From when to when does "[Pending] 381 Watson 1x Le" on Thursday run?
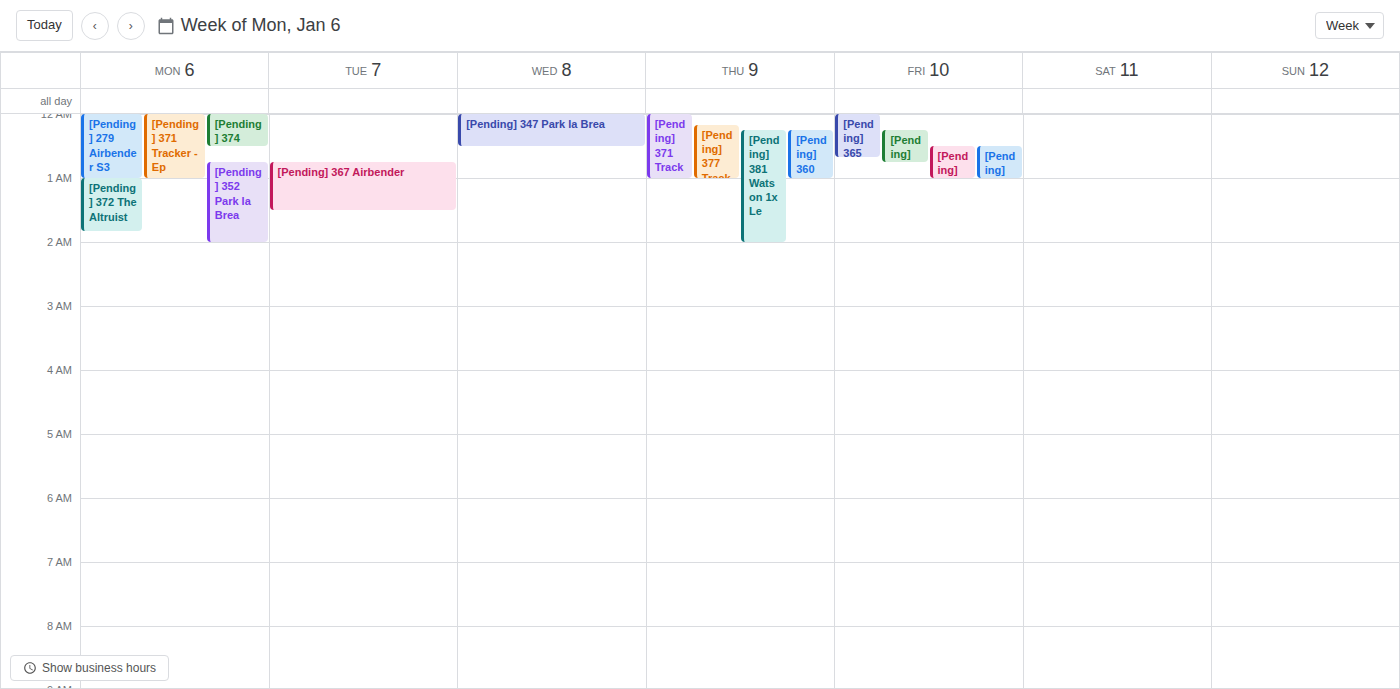
12:15 AM to 2:00 AM